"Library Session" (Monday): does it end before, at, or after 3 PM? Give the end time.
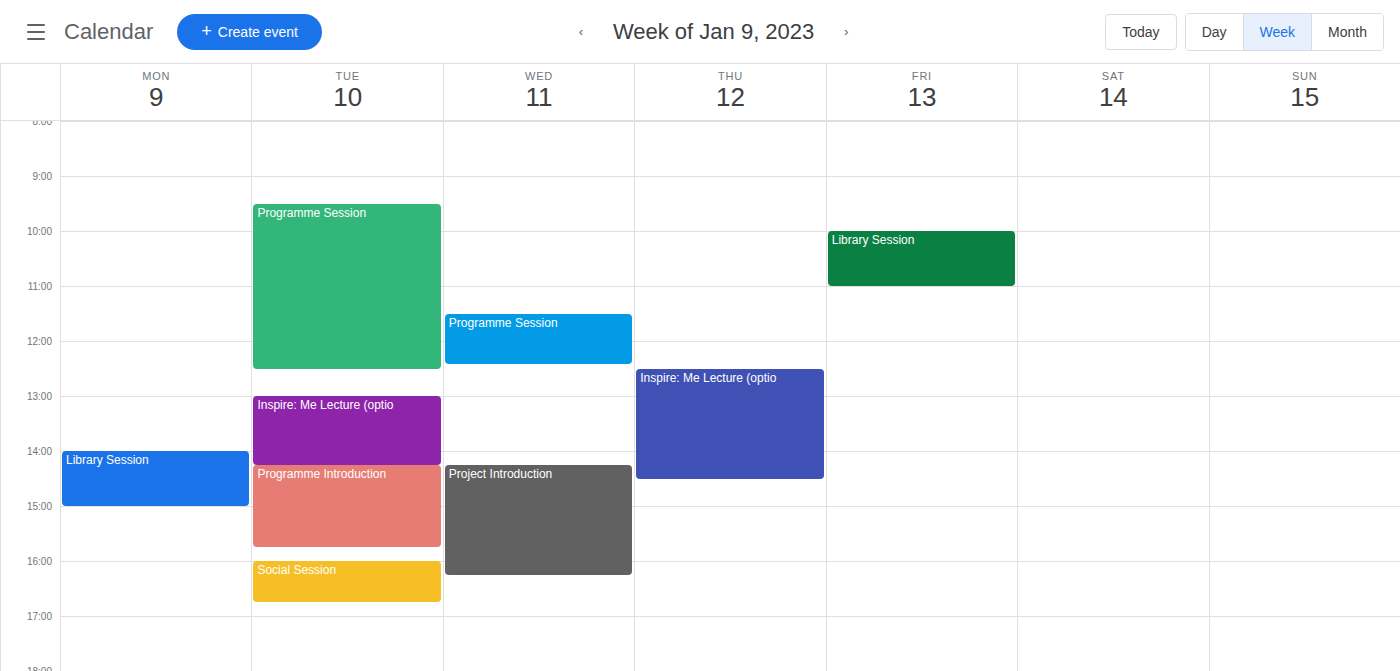
3:00 PM -- exactly at 3 PM, on the 3 PM line.